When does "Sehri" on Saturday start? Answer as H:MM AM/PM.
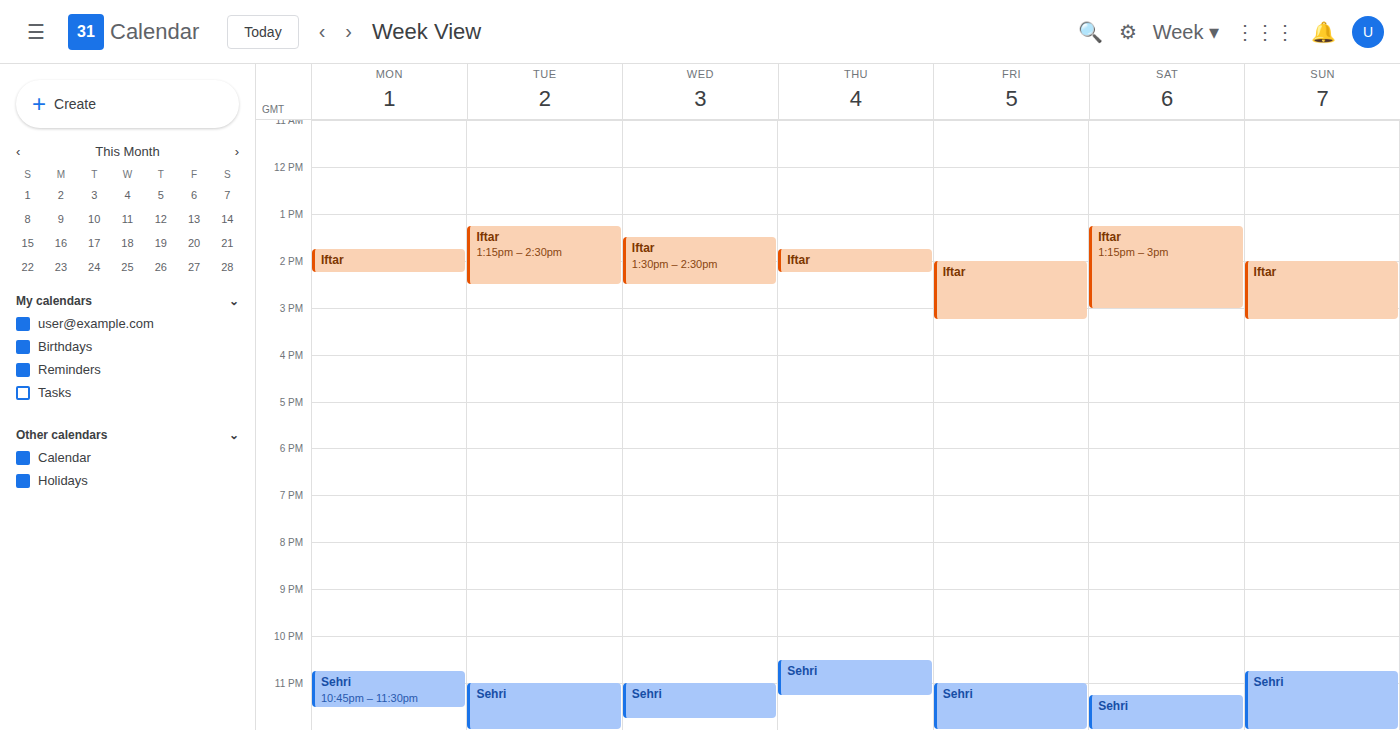
11:15 PM